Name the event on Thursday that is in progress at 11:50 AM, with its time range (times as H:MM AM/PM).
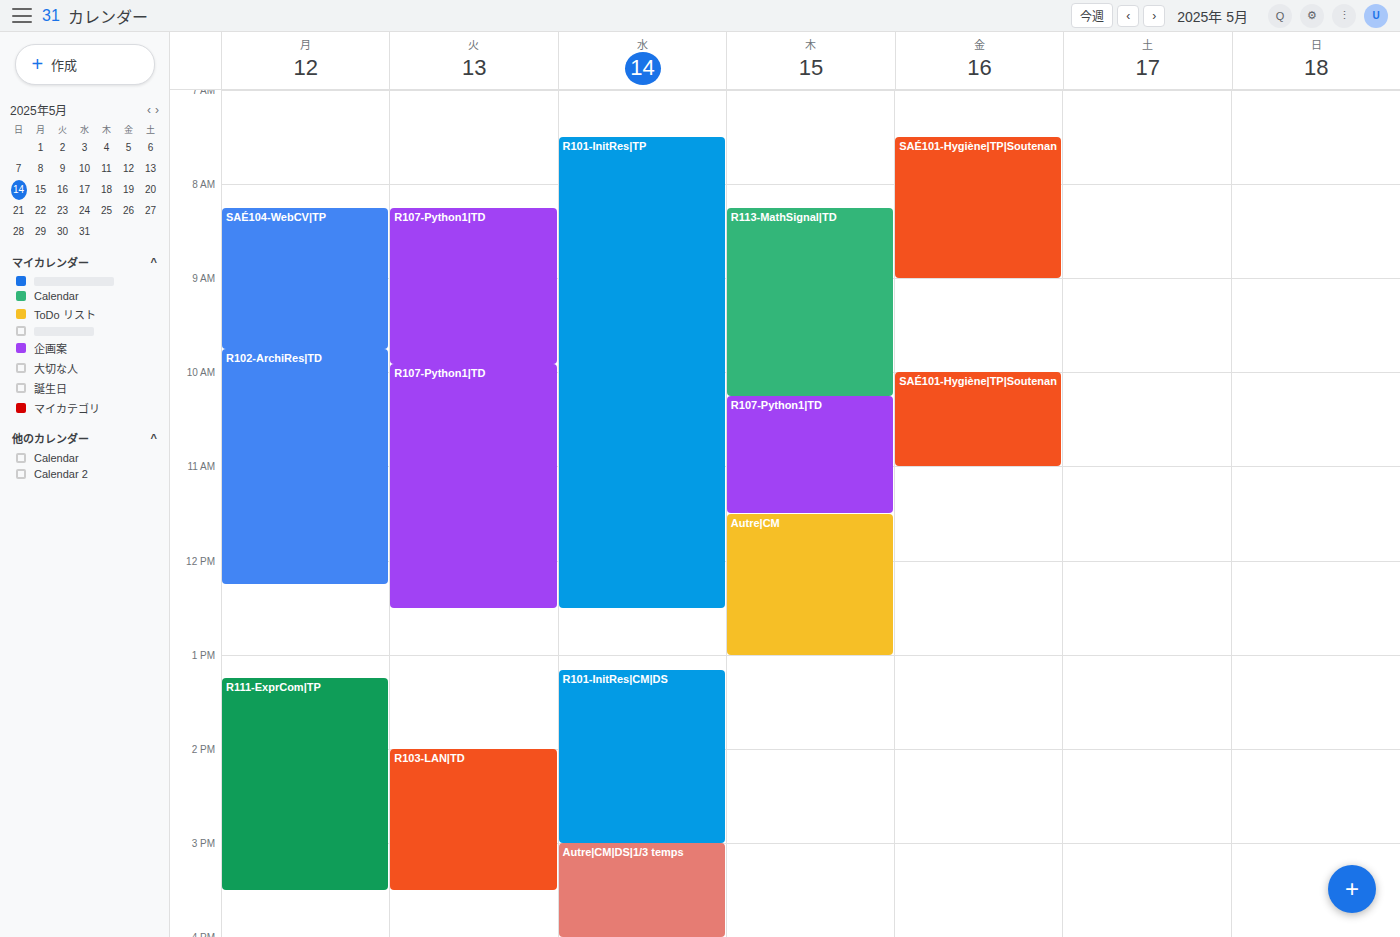
"Autre|CM", 11:30 AM to 1:00 PM